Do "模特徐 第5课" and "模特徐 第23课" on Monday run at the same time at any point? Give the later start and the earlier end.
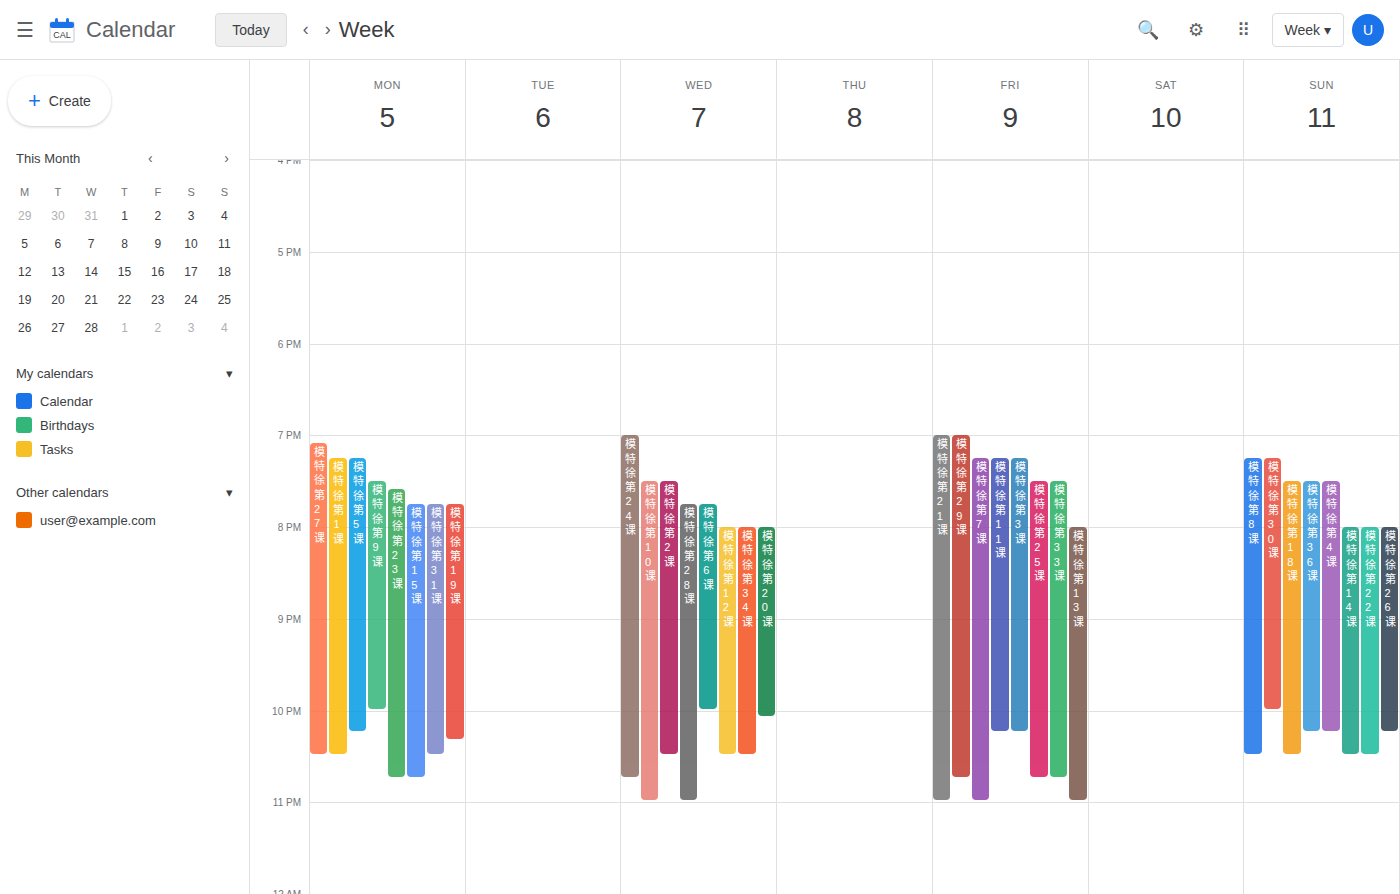
"模特徐 第23课" starts at 7:35 PM, before "模特徐 第5课" ends at 10:15 PM -- they overlap.